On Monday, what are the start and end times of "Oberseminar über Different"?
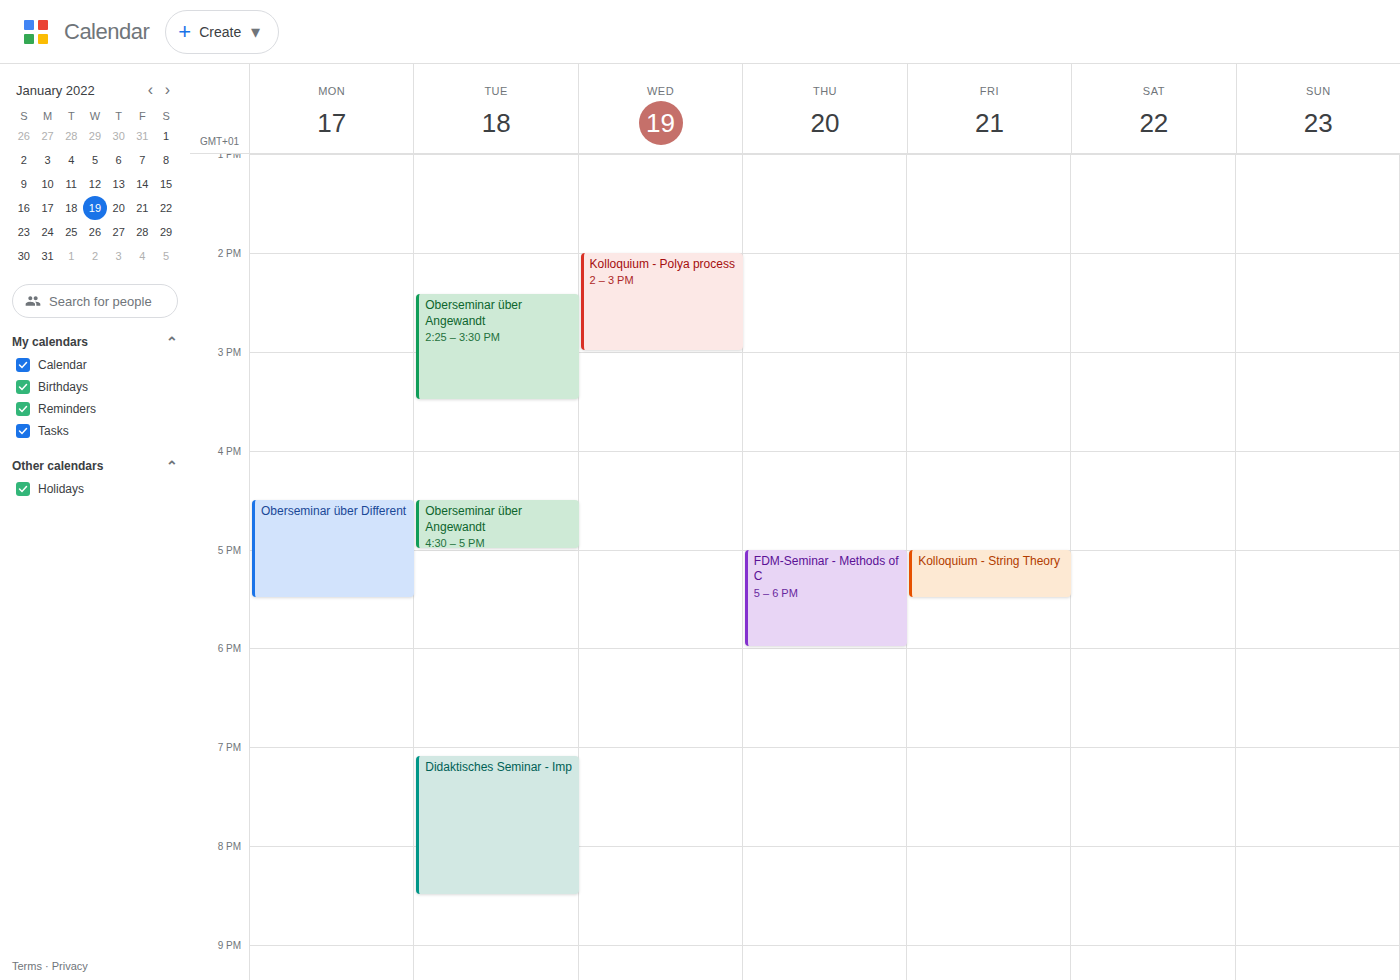
4:30 PM to 5:30 PM